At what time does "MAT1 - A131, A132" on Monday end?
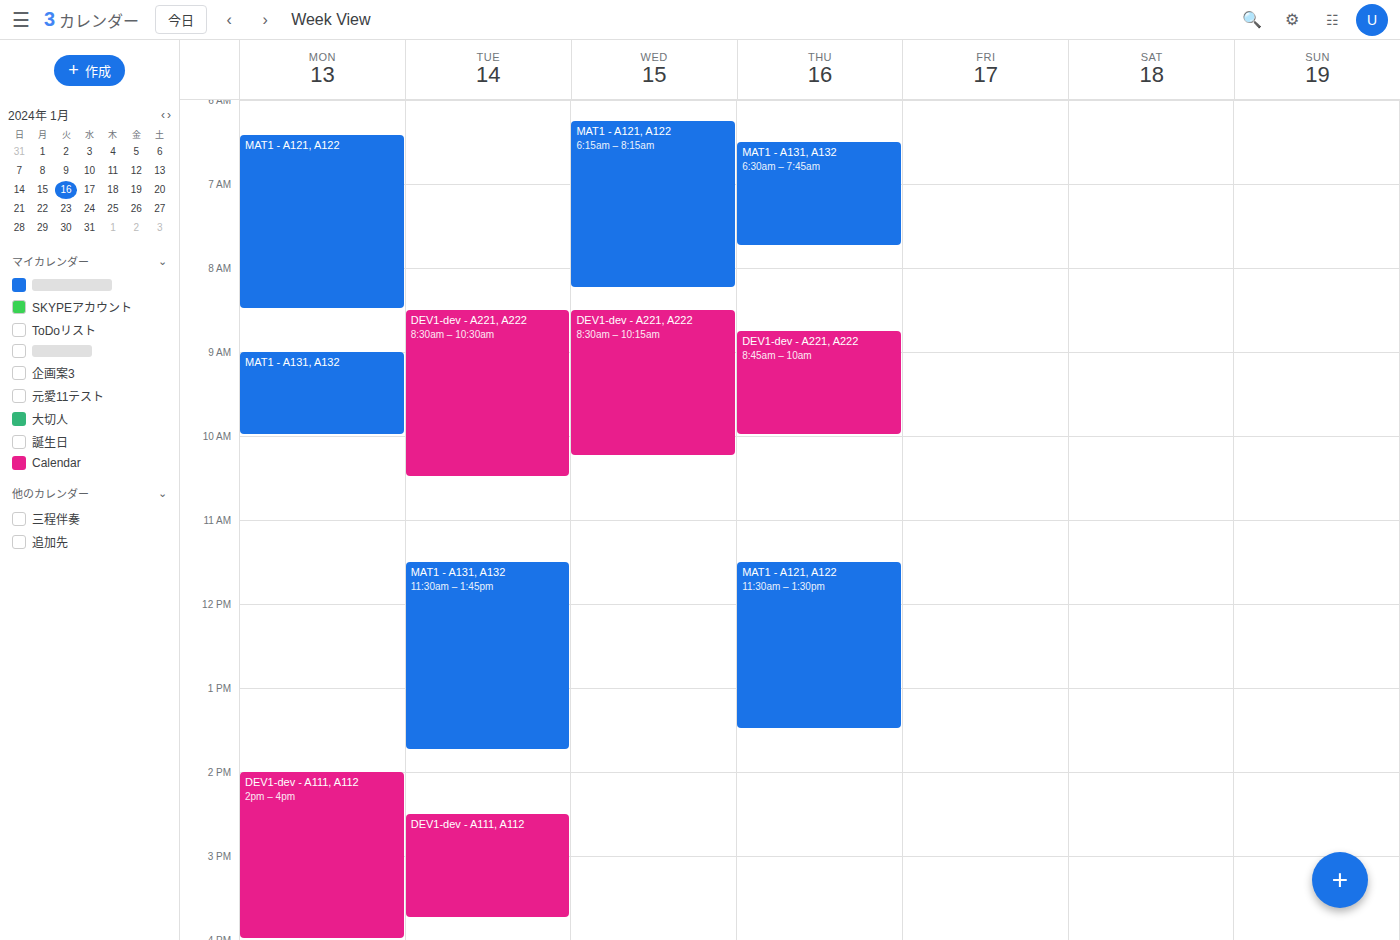
10:00 AM